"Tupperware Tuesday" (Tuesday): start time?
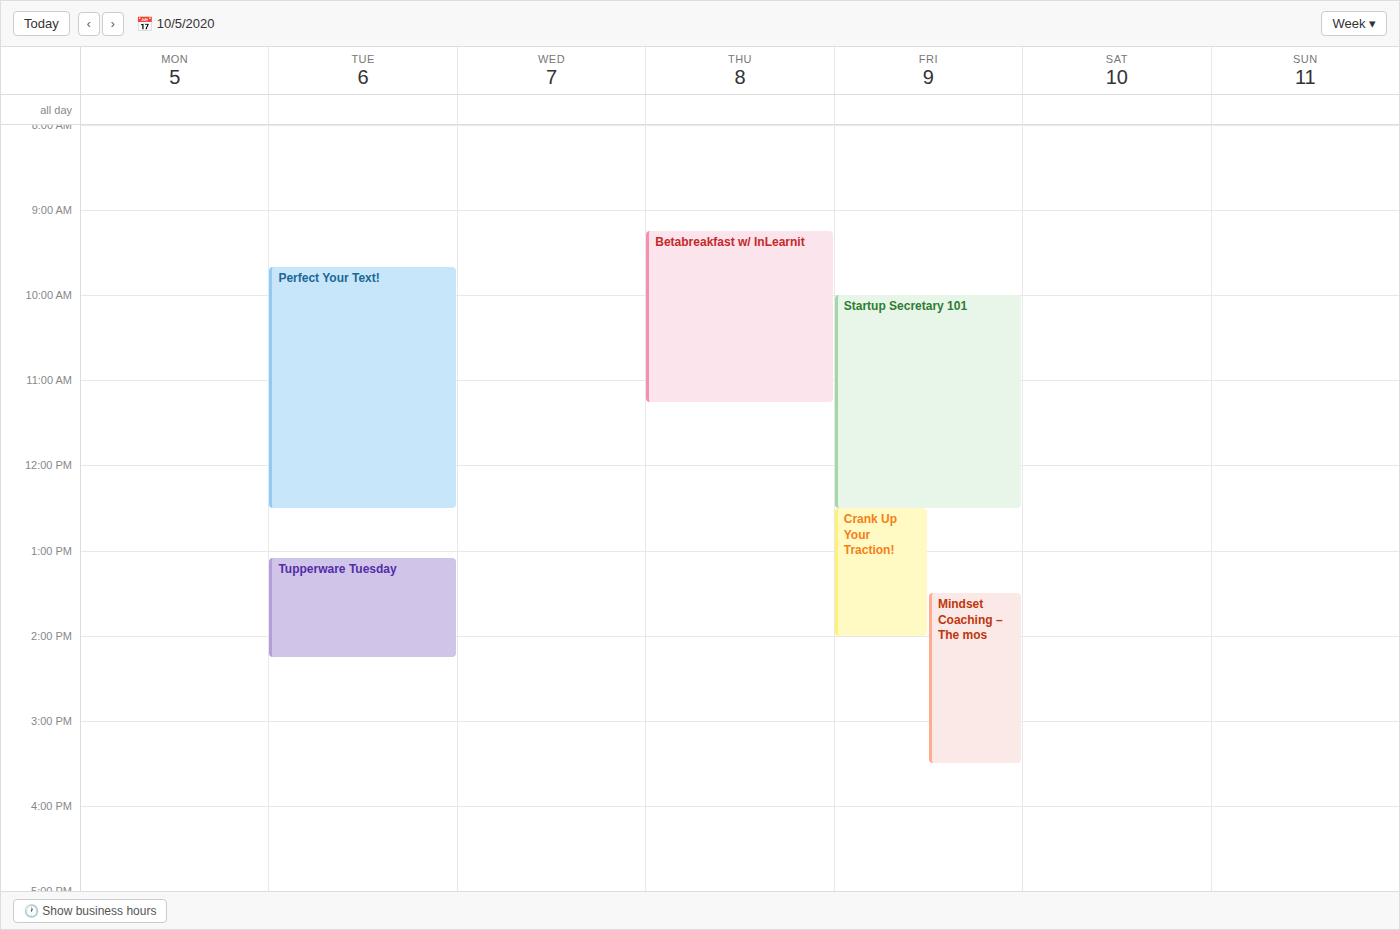
1:05 PM